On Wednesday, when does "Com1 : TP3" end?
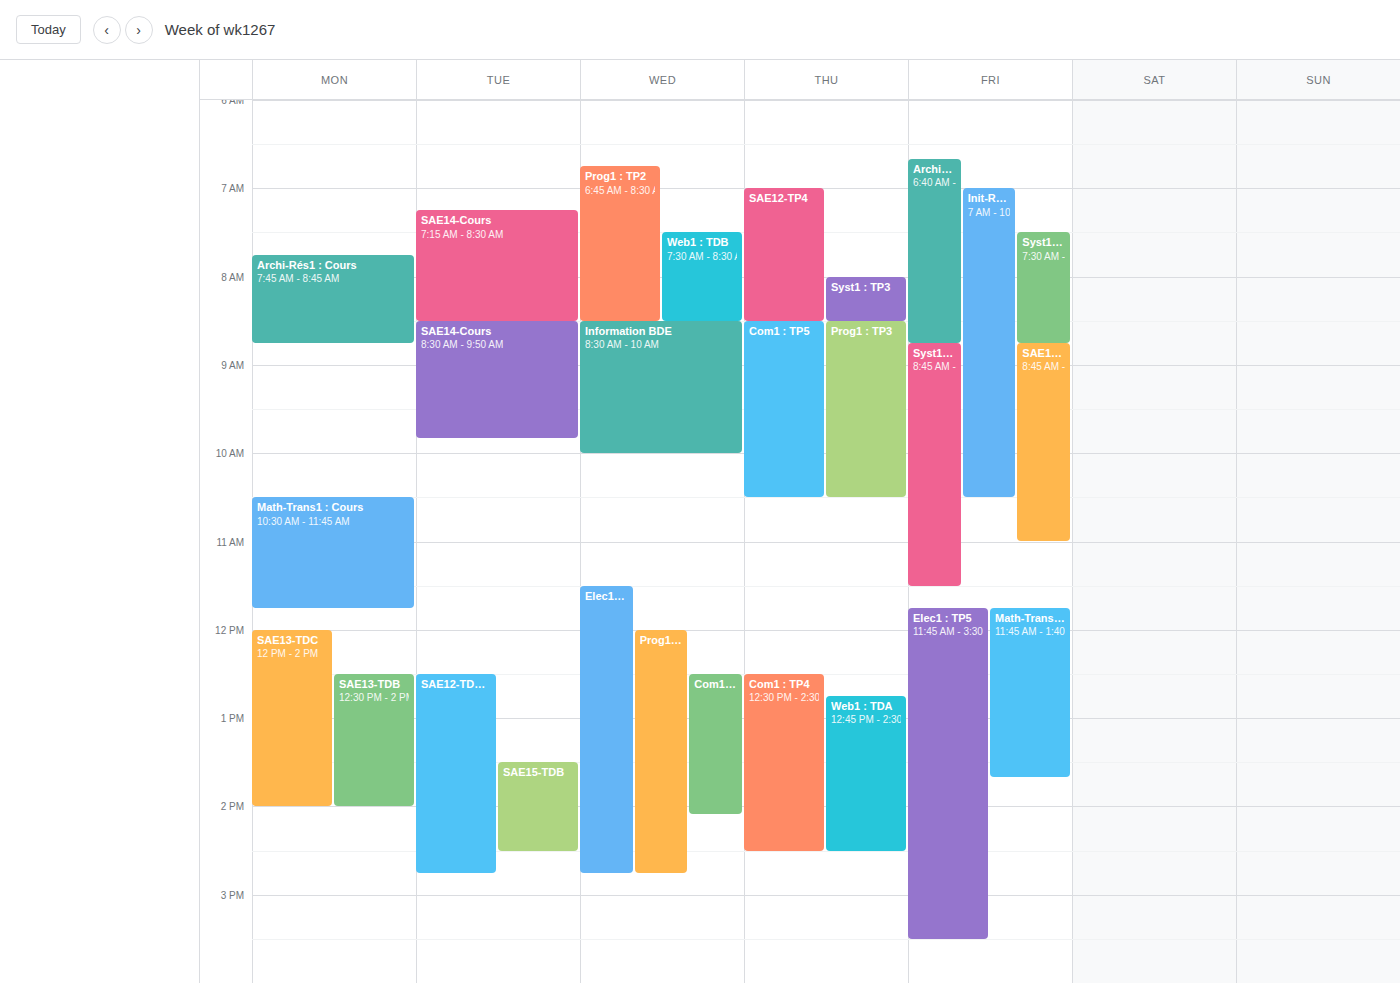
2:05 PM